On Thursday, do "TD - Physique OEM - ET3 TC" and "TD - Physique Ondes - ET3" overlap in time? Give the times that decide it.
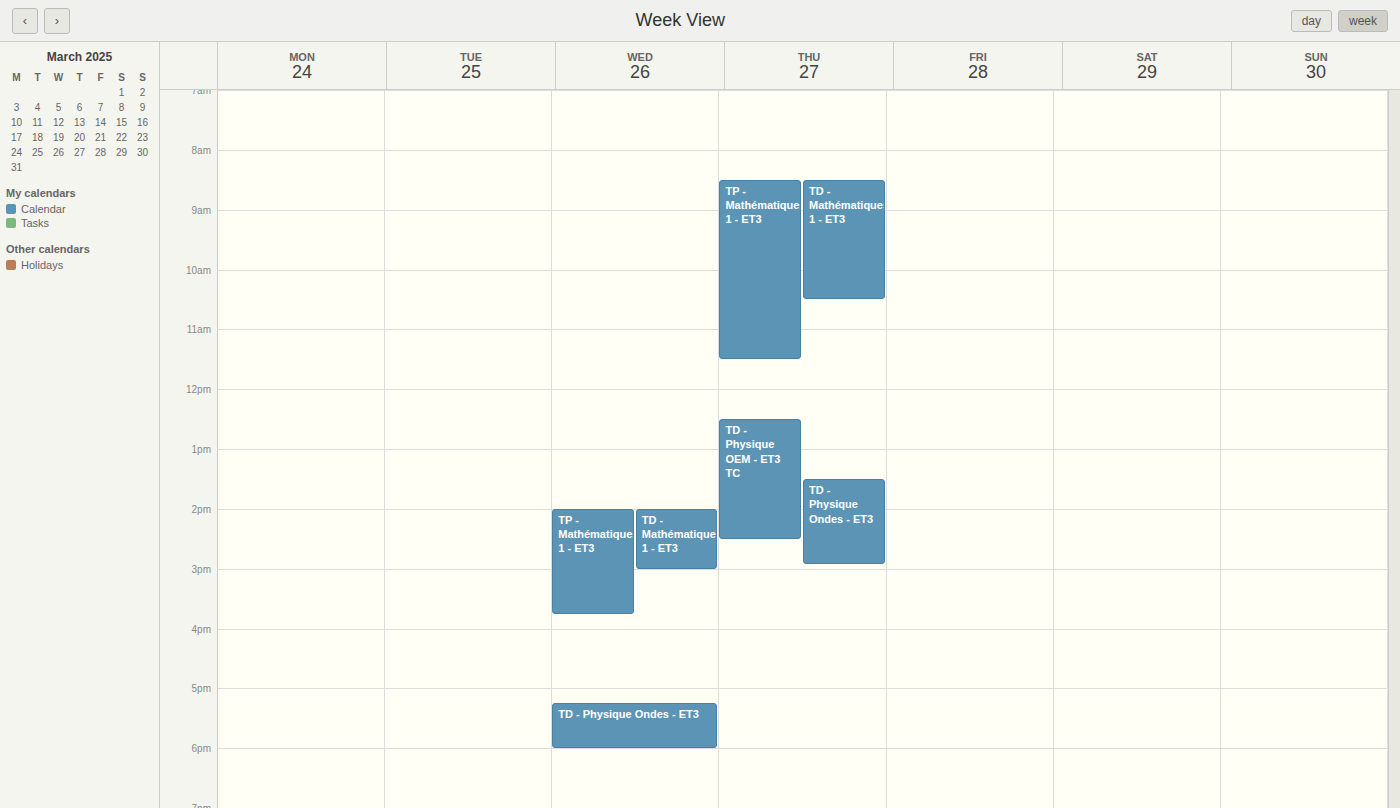
"TD - Physique Ondes - ET3" starts at 1:30 PM, before "TD - Physique OEM - ET3 TC" ends at 2:30 PM -- they overlap.